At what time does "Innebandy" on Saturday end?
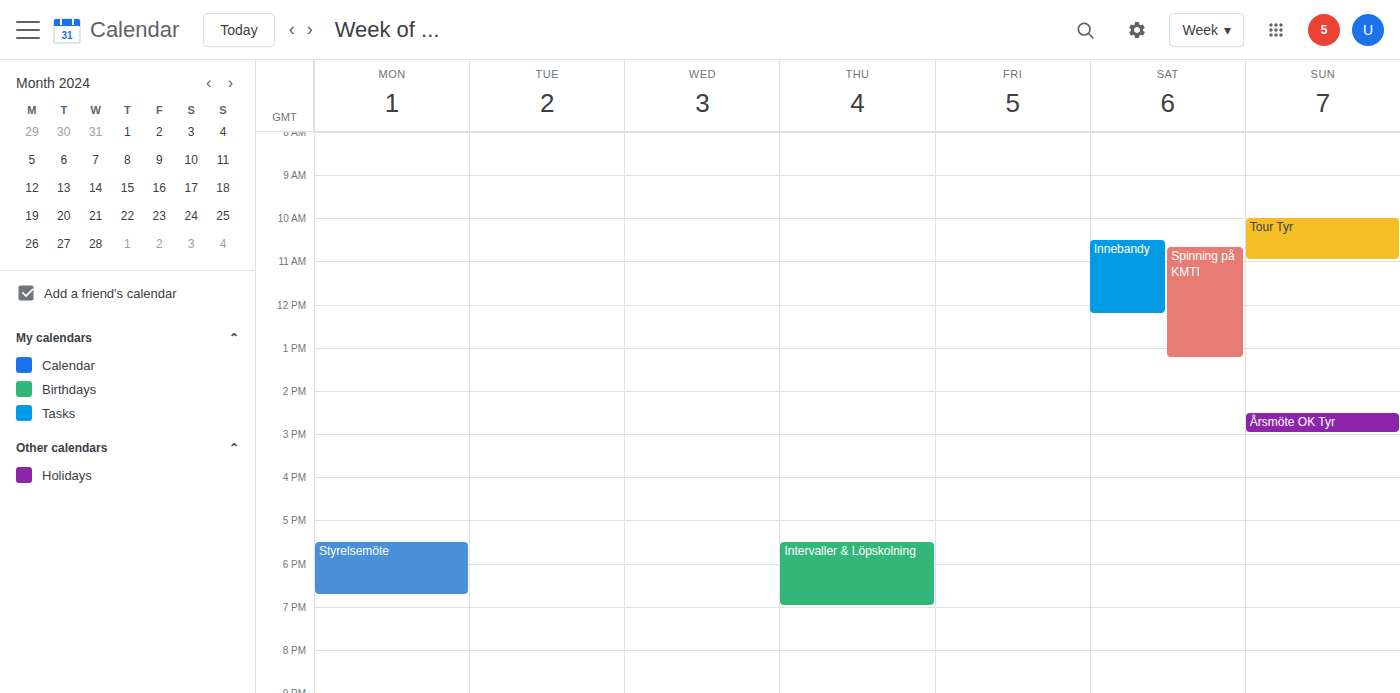
12:15 PM